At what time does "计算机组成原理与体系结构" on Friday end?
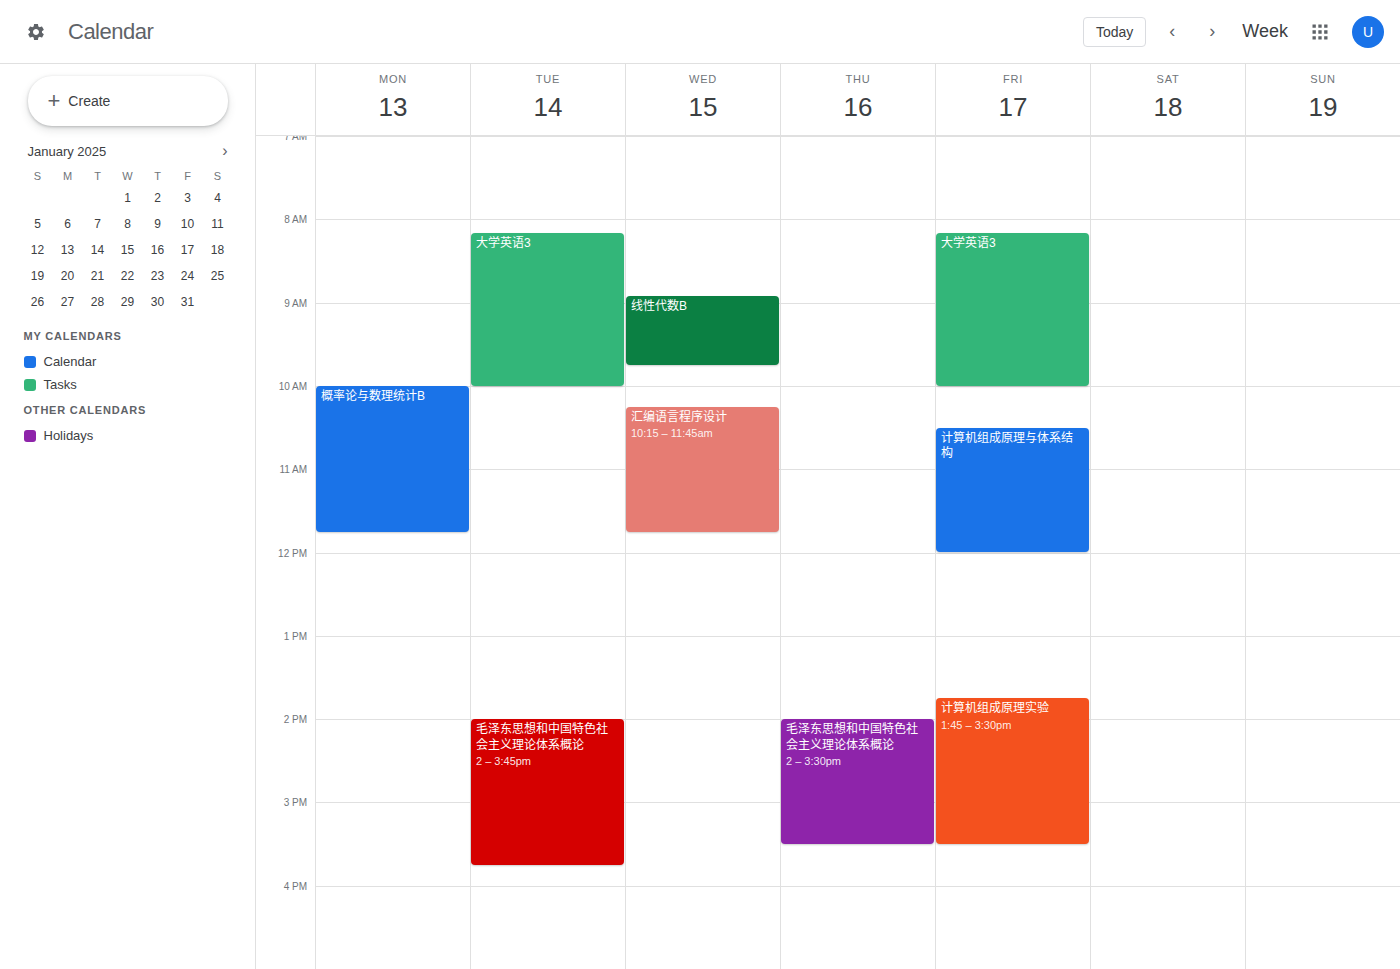
12:00 PM